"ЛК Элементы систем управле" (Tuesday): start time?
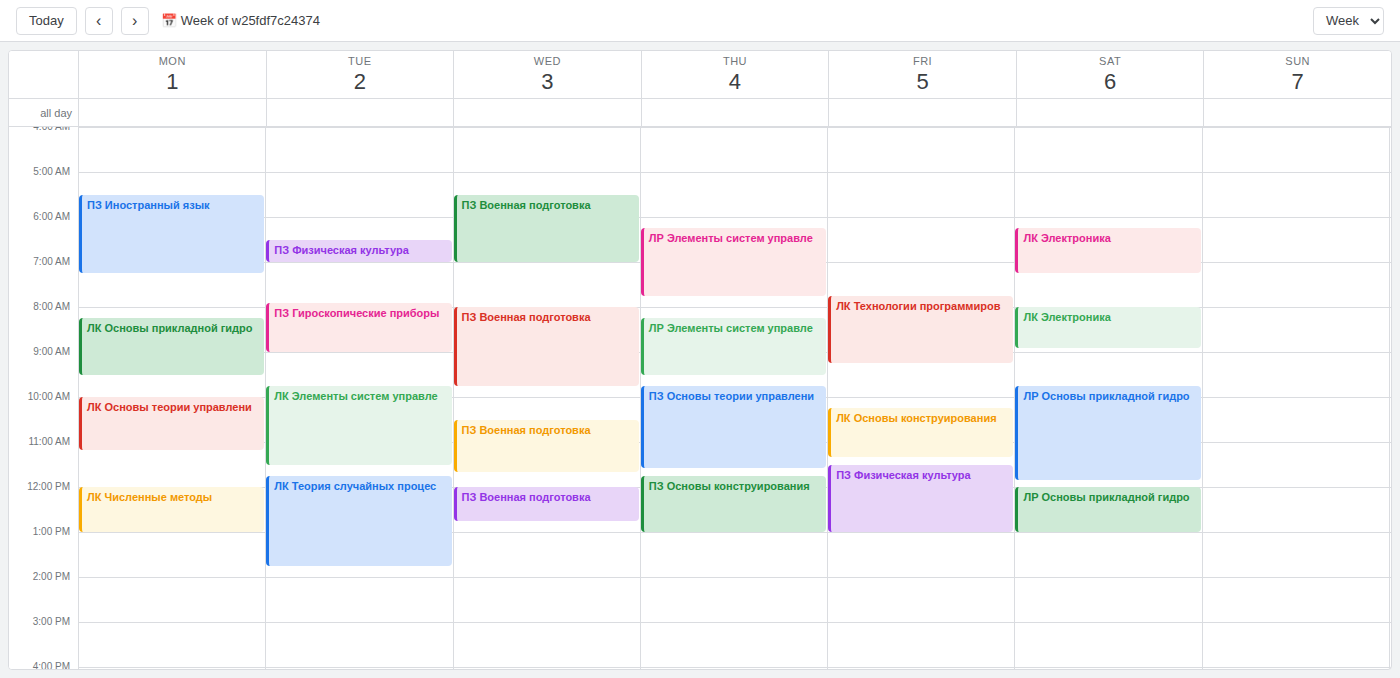
9:45 AM